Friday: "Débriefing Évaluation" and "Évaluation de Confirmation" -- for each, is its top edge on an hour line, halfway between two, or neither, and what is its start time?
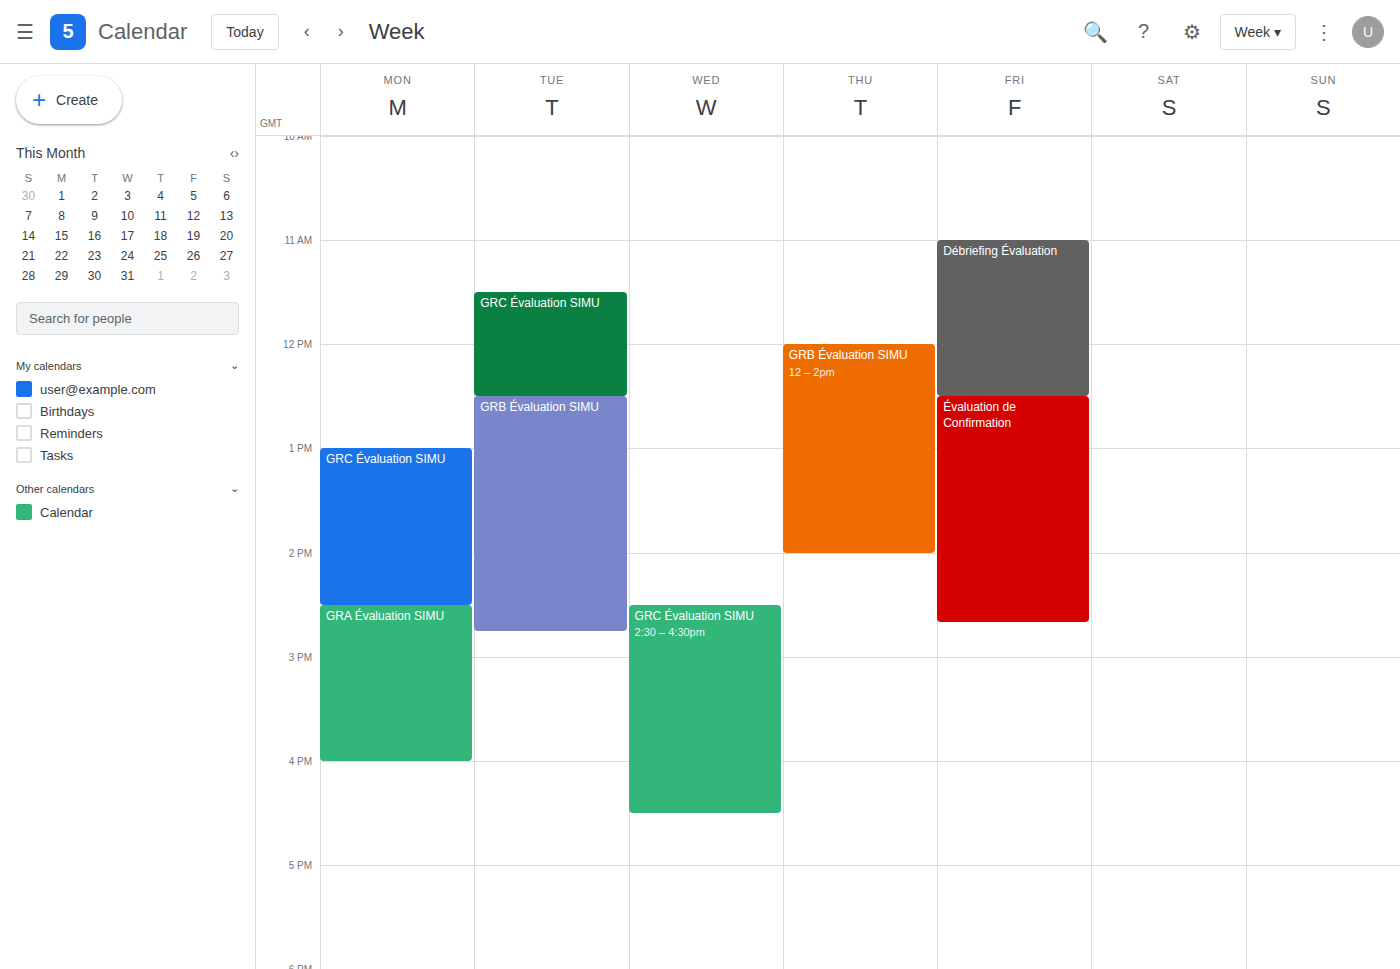
"Débriefing Évaluation": 11:00 AM, exactly on the 11 AM line. "Évaluation de Confirmation": 12:30 PM, halfway between the 12 PM and 1 PM lines.